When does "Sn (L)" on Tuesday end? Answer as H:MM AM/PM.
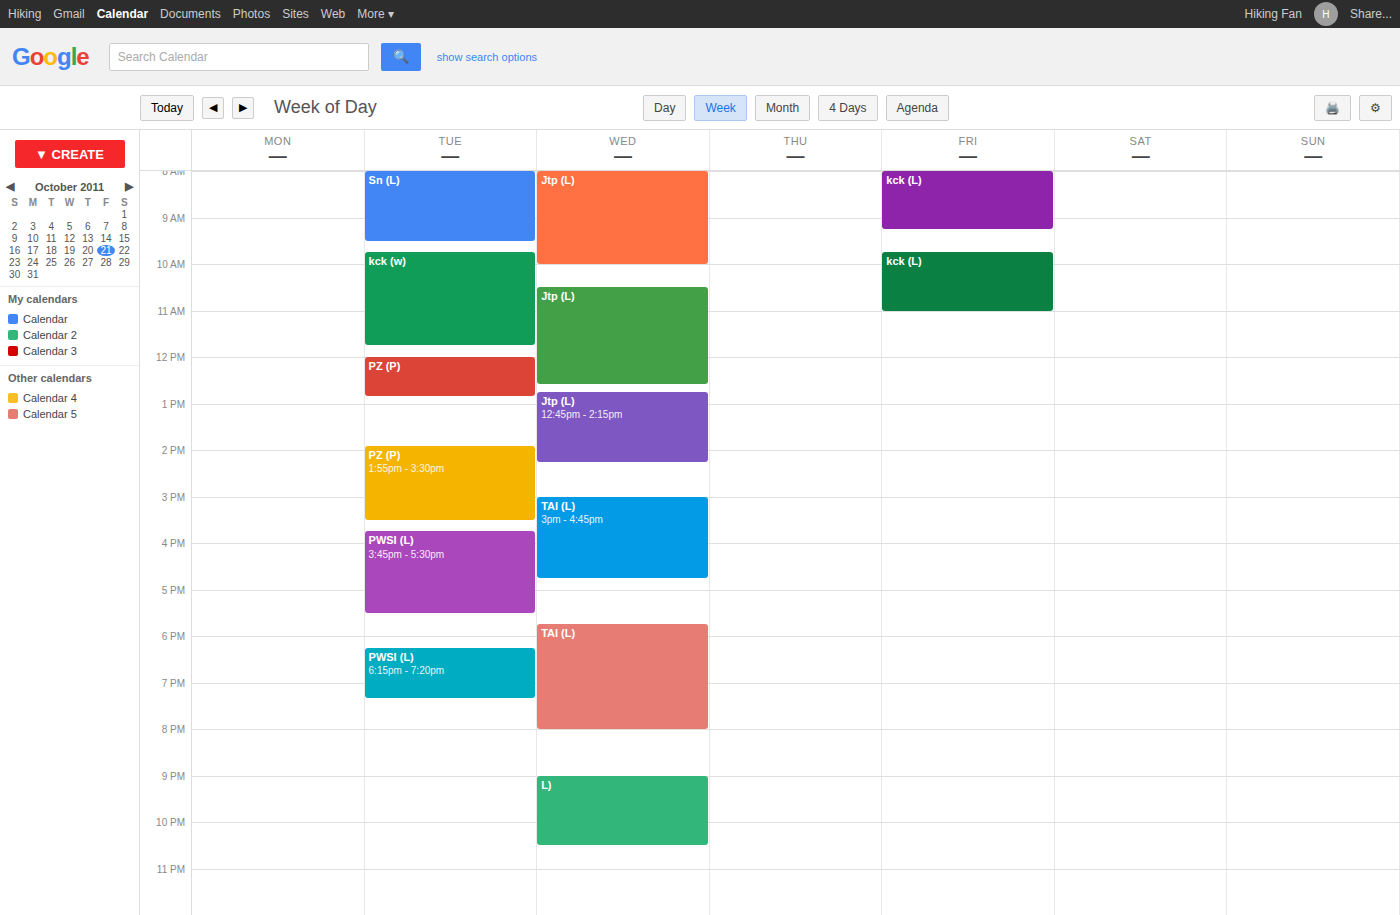
9:30 AM